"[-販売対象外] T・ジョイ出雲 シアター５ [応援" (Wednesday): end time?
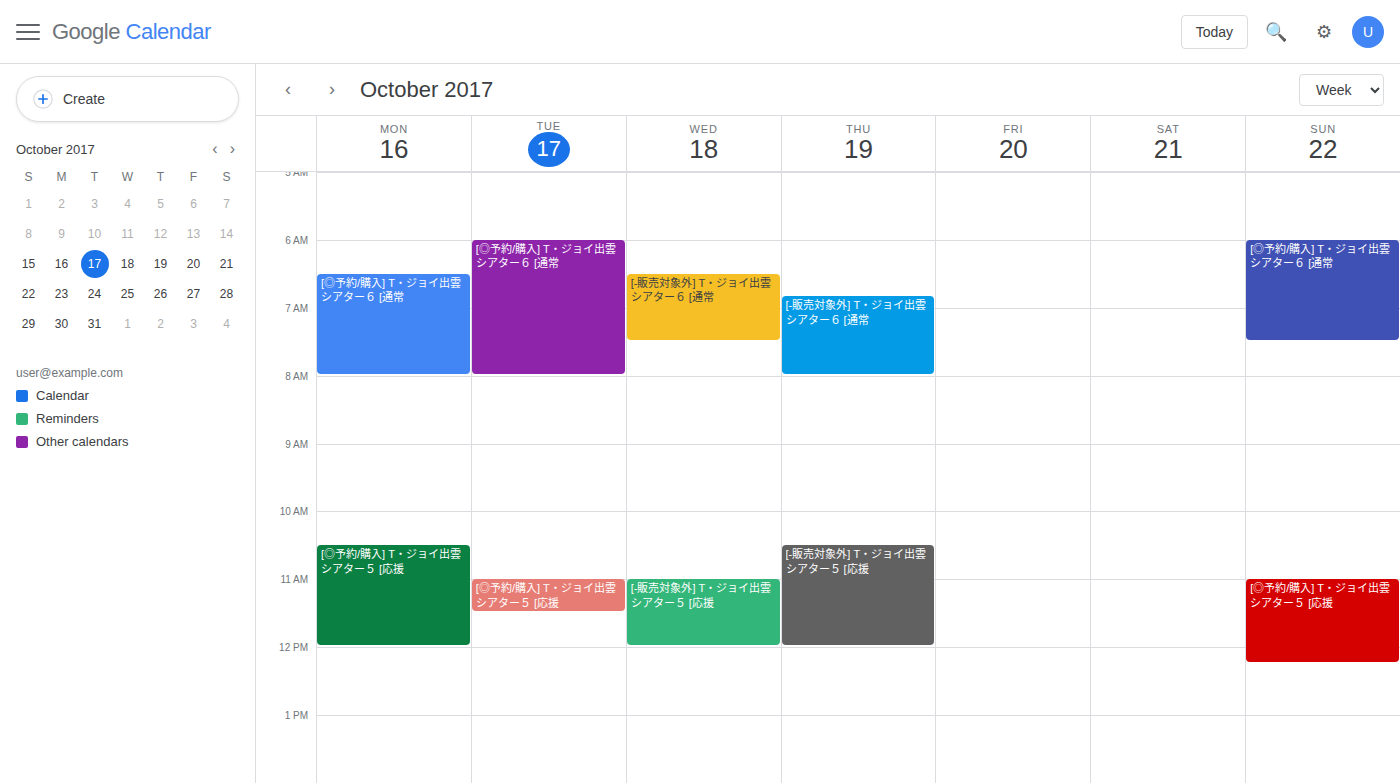
12:00 PM